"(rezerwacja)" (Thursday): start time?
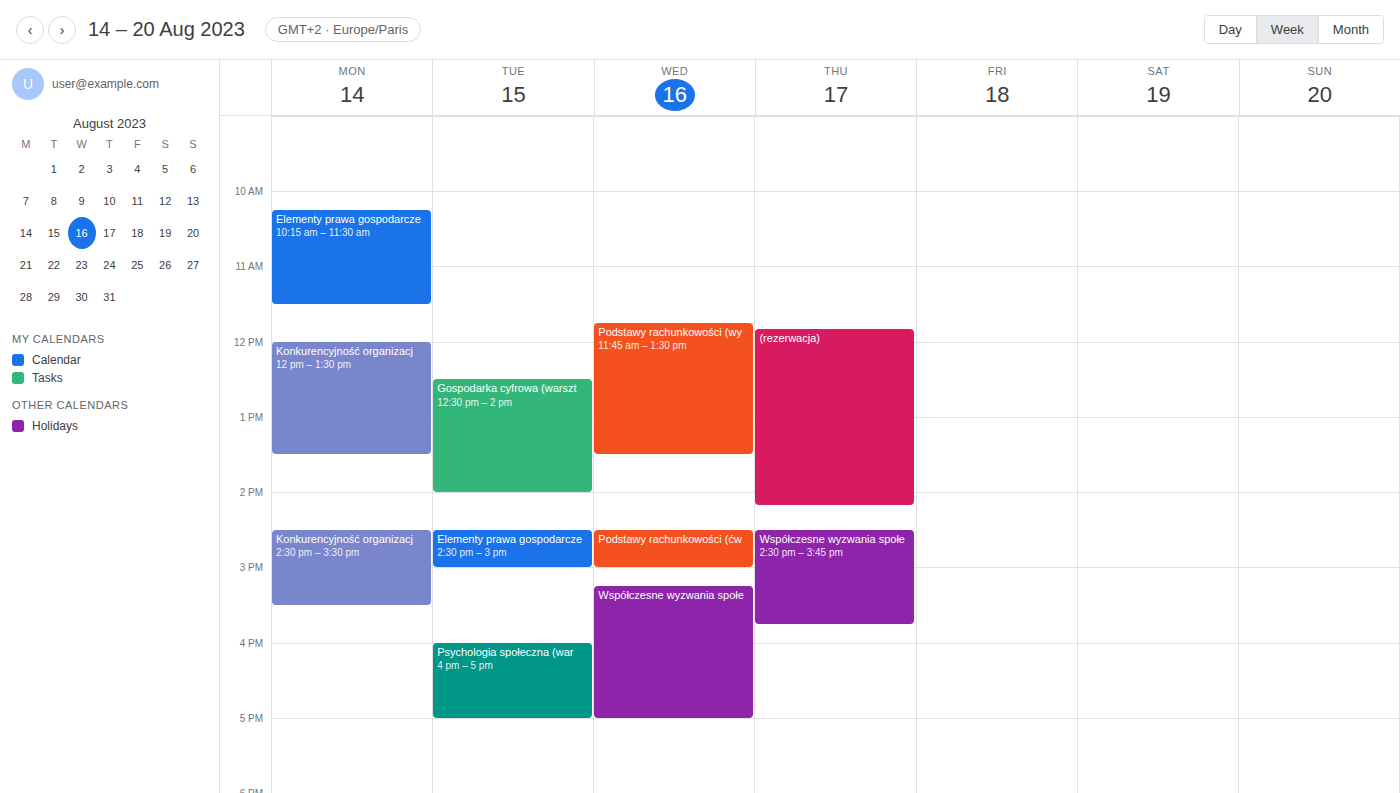
11:50 AM